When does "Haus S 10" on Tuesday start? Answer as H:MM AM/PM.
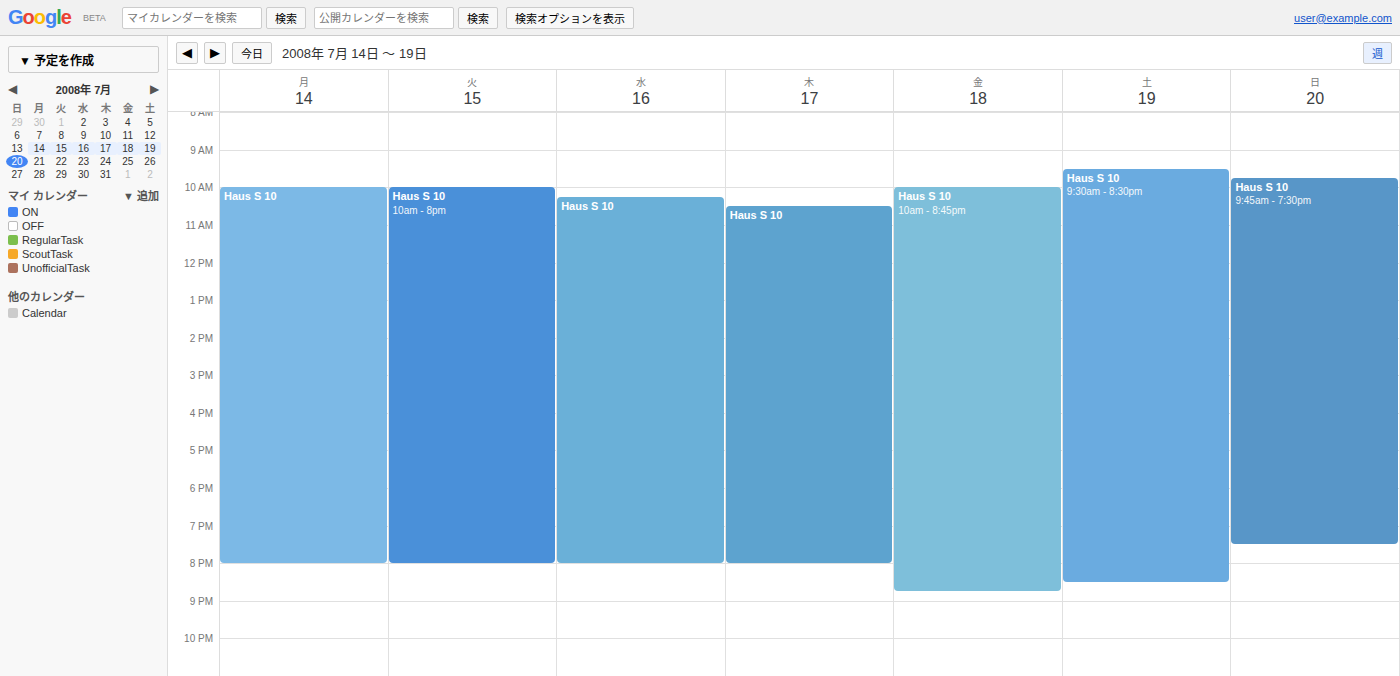
10:00 AM